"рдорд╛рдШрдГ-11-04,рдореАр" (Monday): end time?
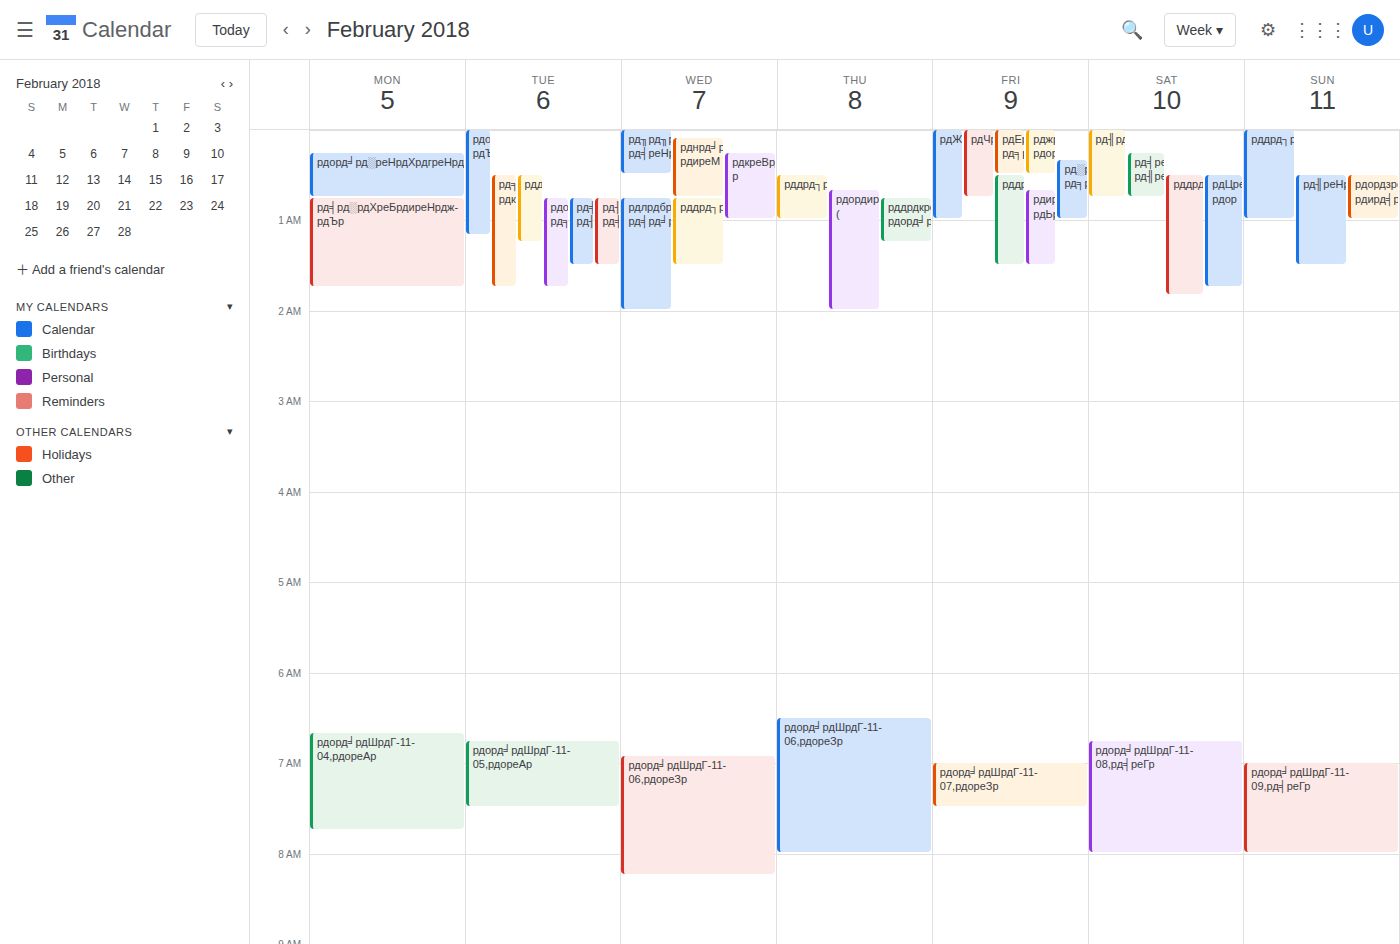
07:45